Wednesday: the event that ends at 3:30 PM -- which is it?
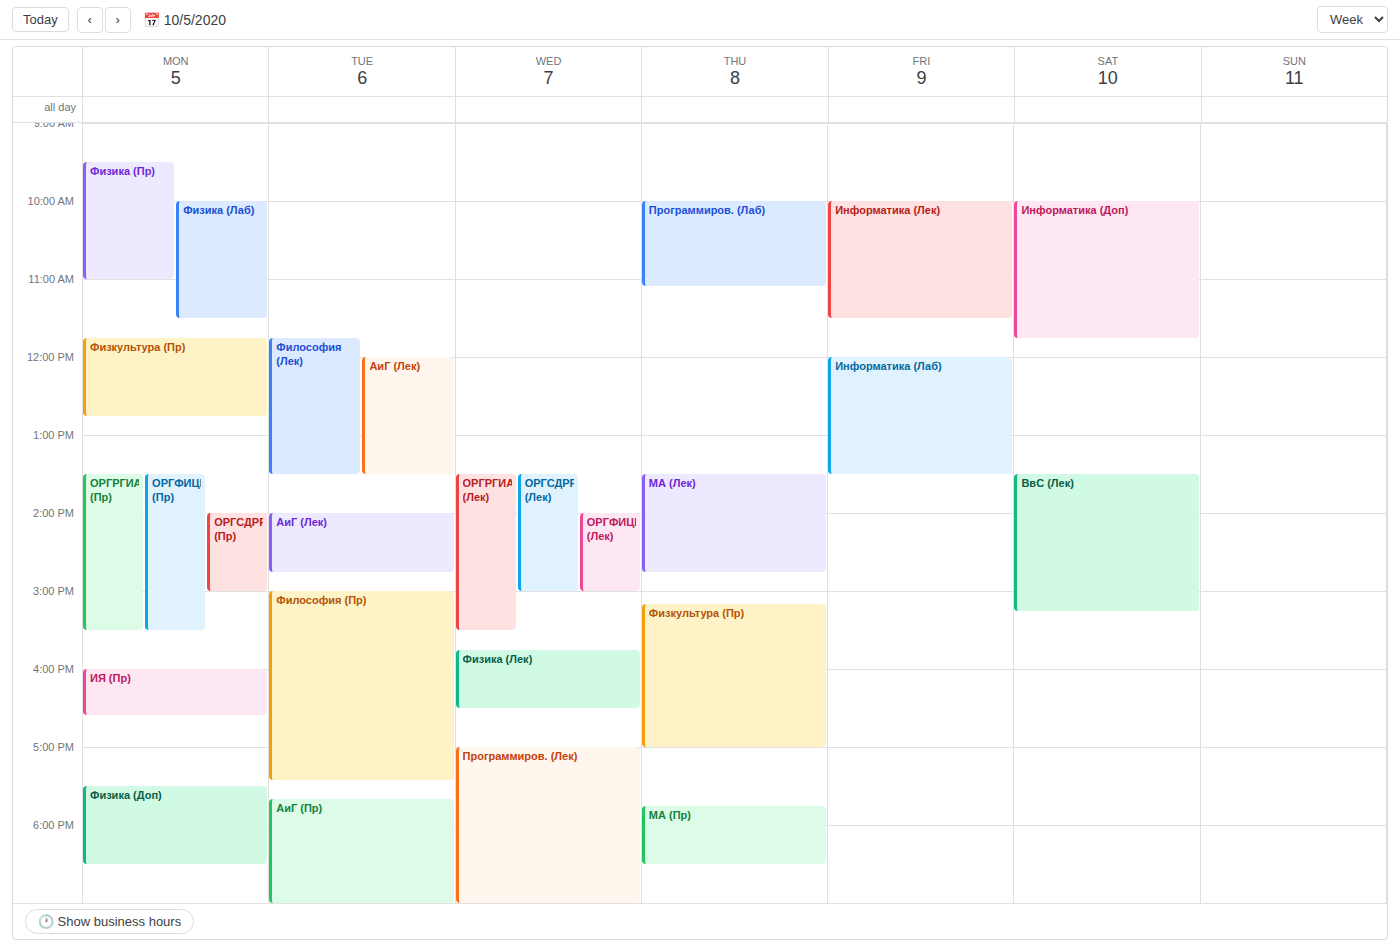
"ОРГРГИА (Лек)"